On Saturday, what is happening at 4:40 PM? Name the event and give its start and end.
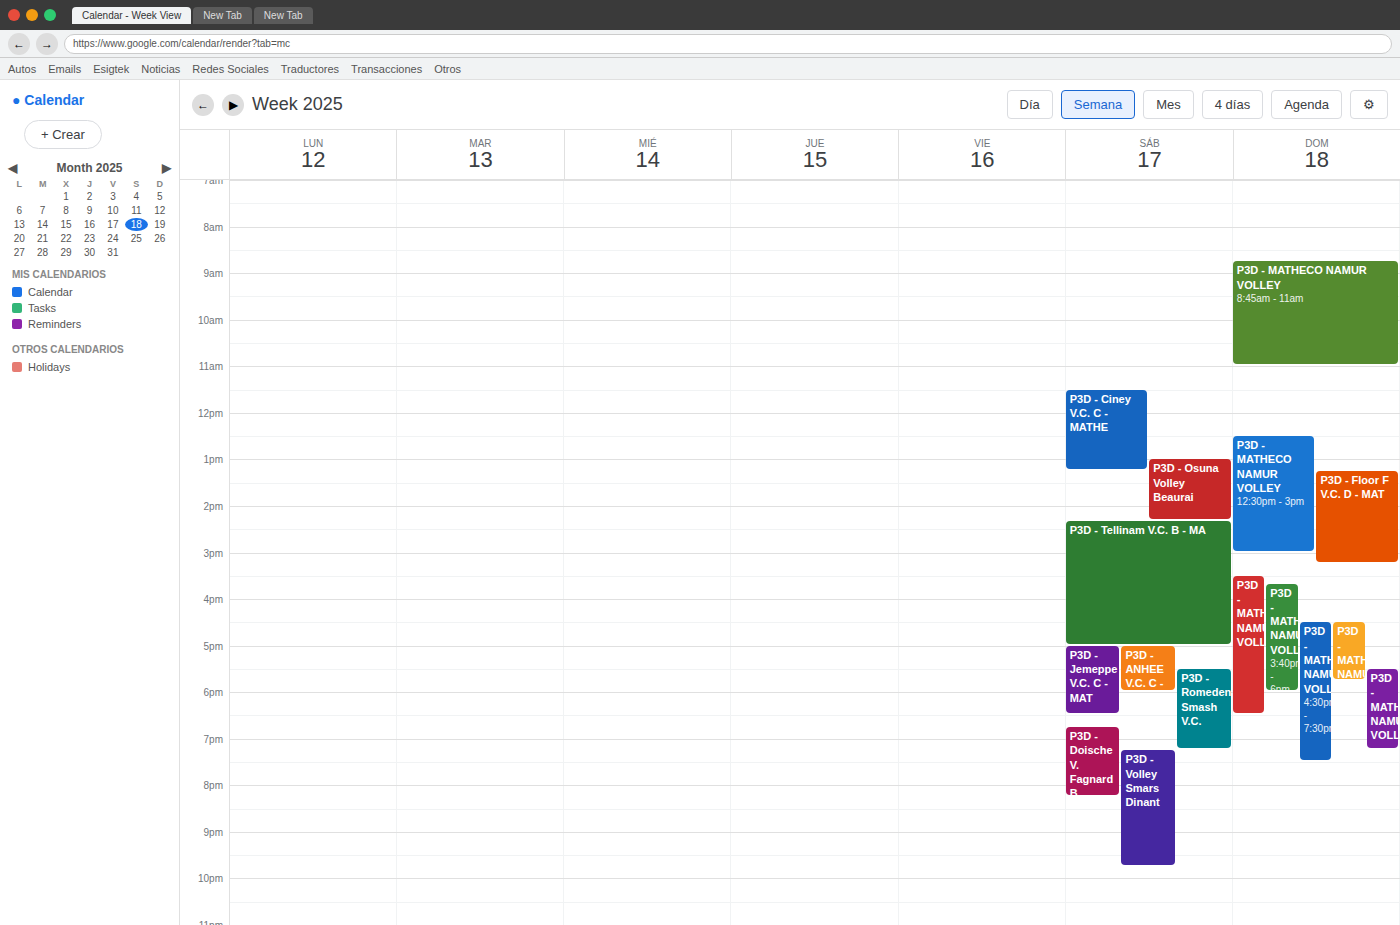
"P3D - Tellinam V.C. B - MA", 2:20 PM to 5:00 PM